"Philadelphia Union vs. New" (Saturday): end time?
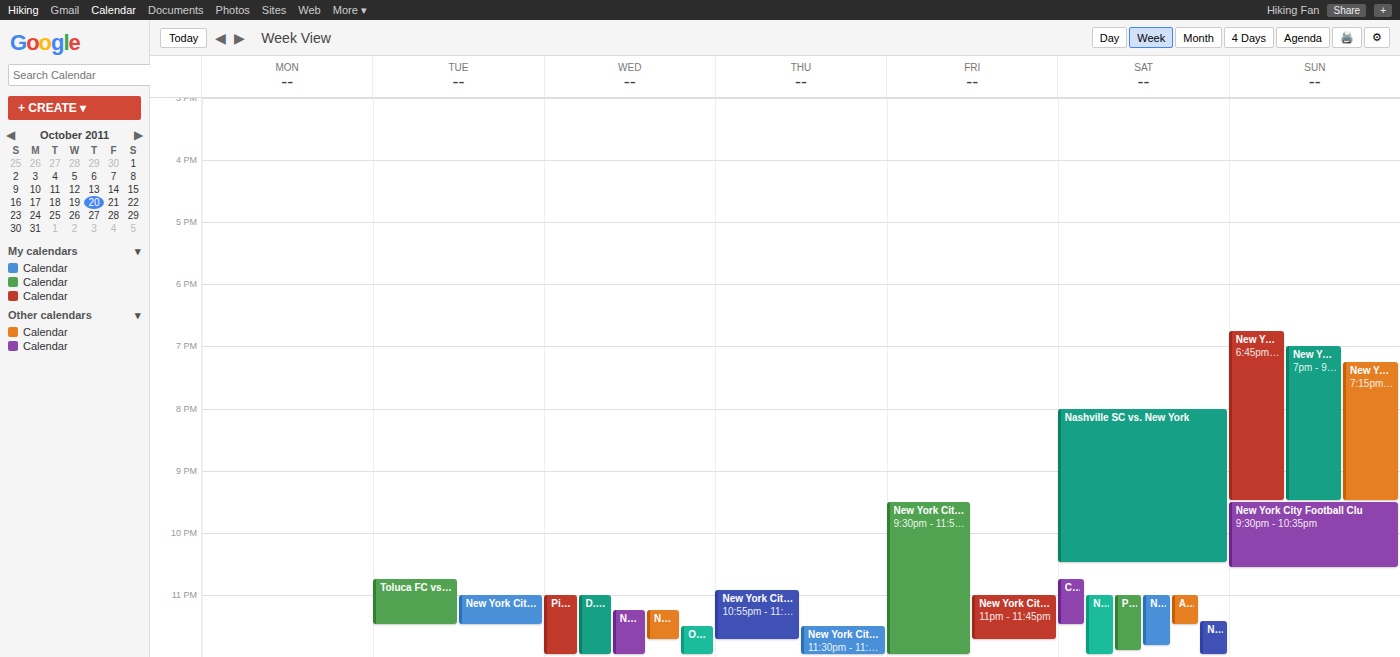
11:55 PM